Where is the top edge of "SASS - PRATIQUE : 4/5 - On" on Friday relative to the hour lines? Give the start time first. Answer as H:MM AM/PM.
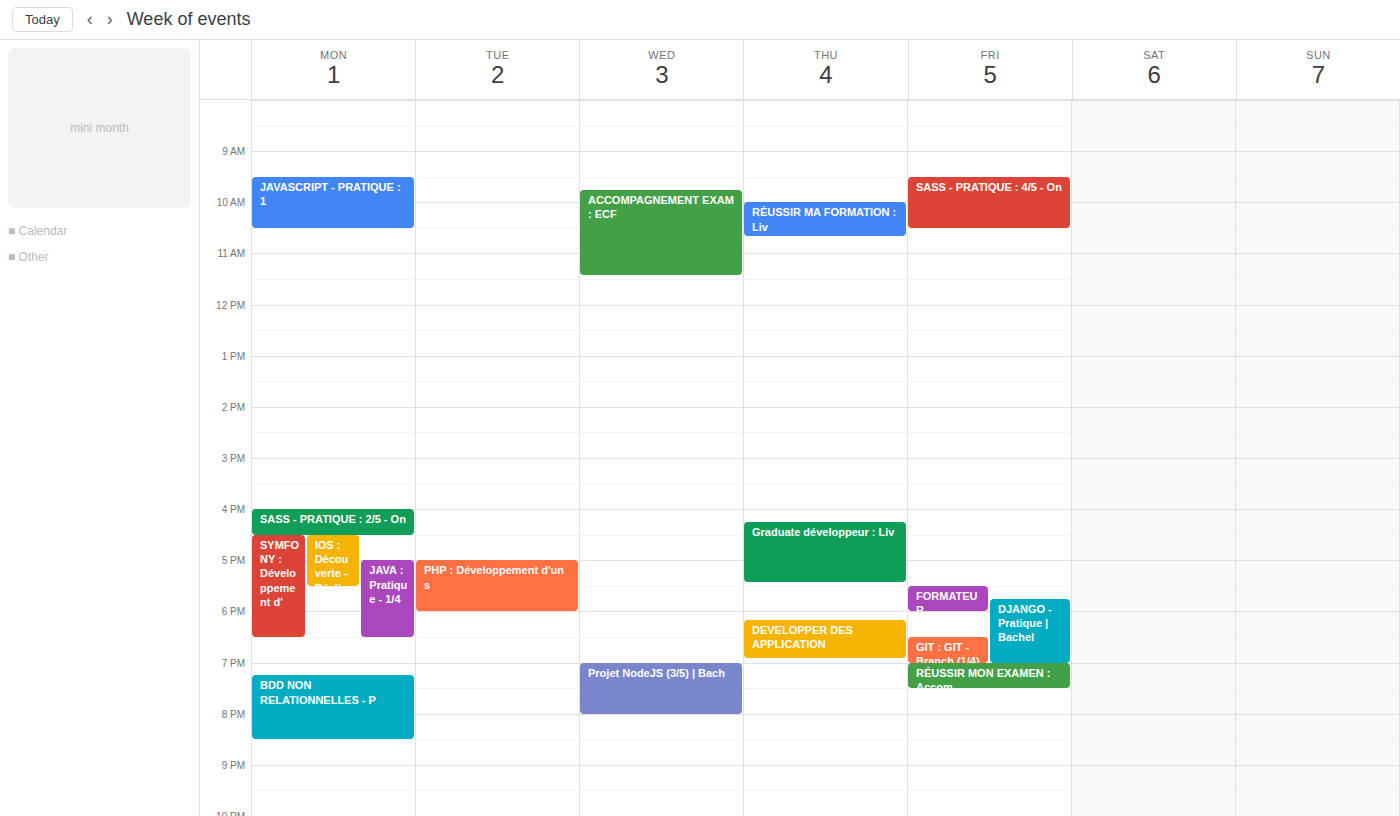
9:30 AM -- halfway between the 9 AM and 10 AM lines.